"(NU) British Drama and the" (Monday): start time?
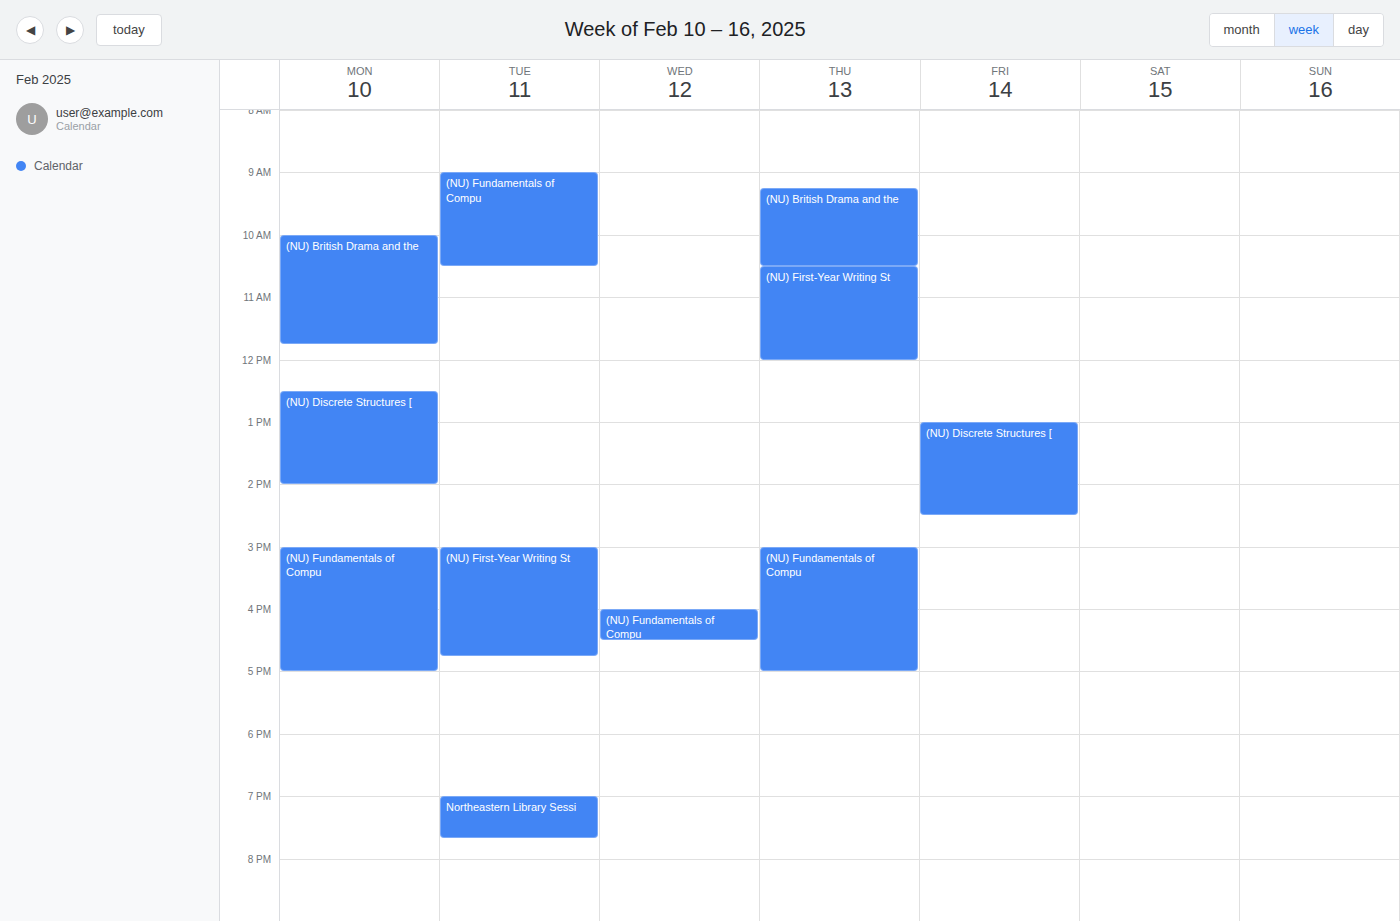
10:00 AM